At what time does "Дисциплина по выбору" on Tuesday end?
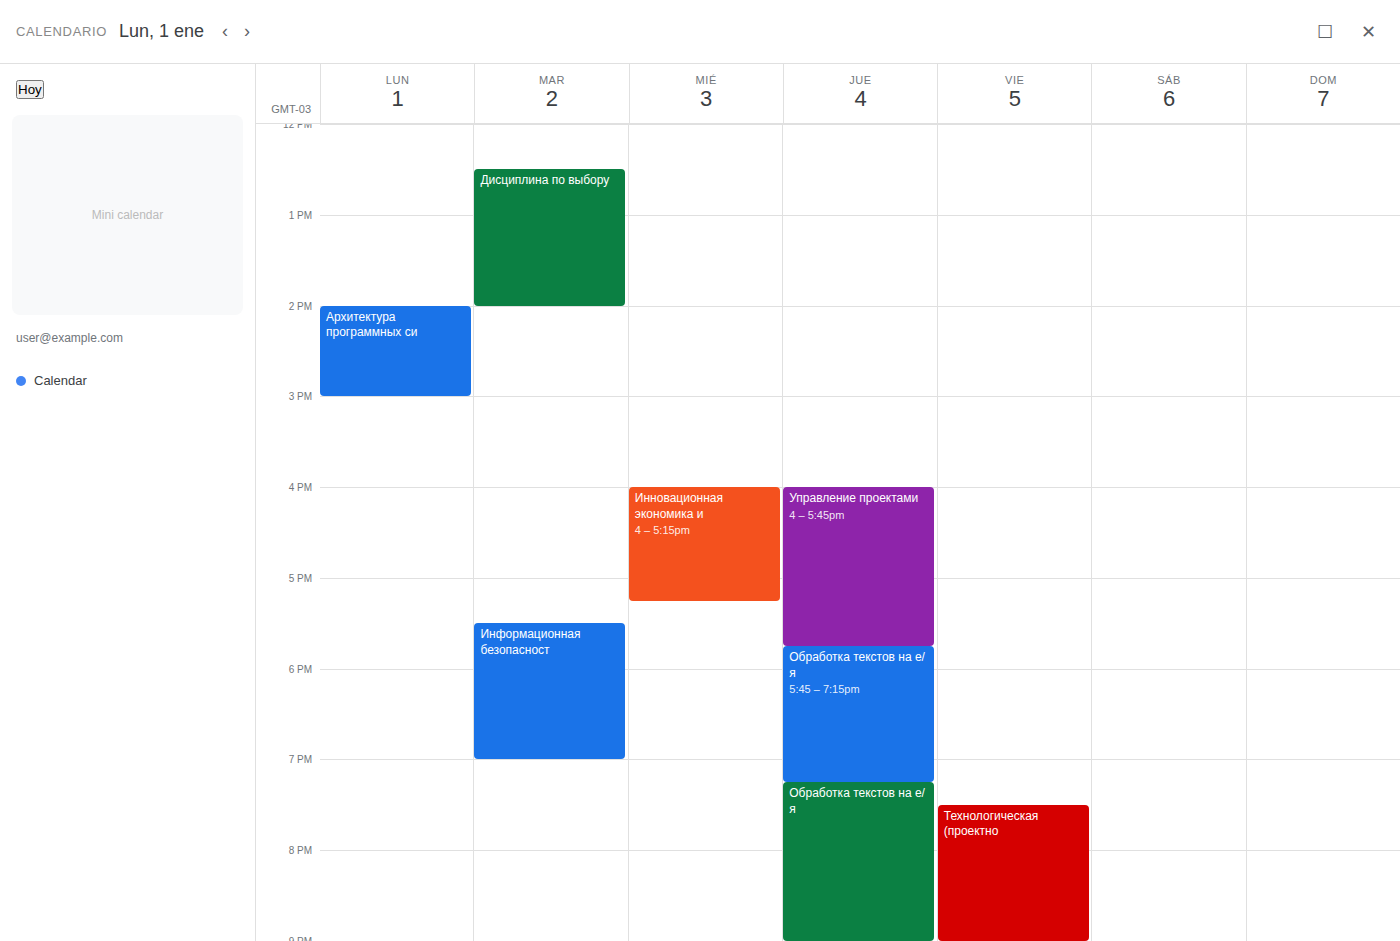
2:00 PM